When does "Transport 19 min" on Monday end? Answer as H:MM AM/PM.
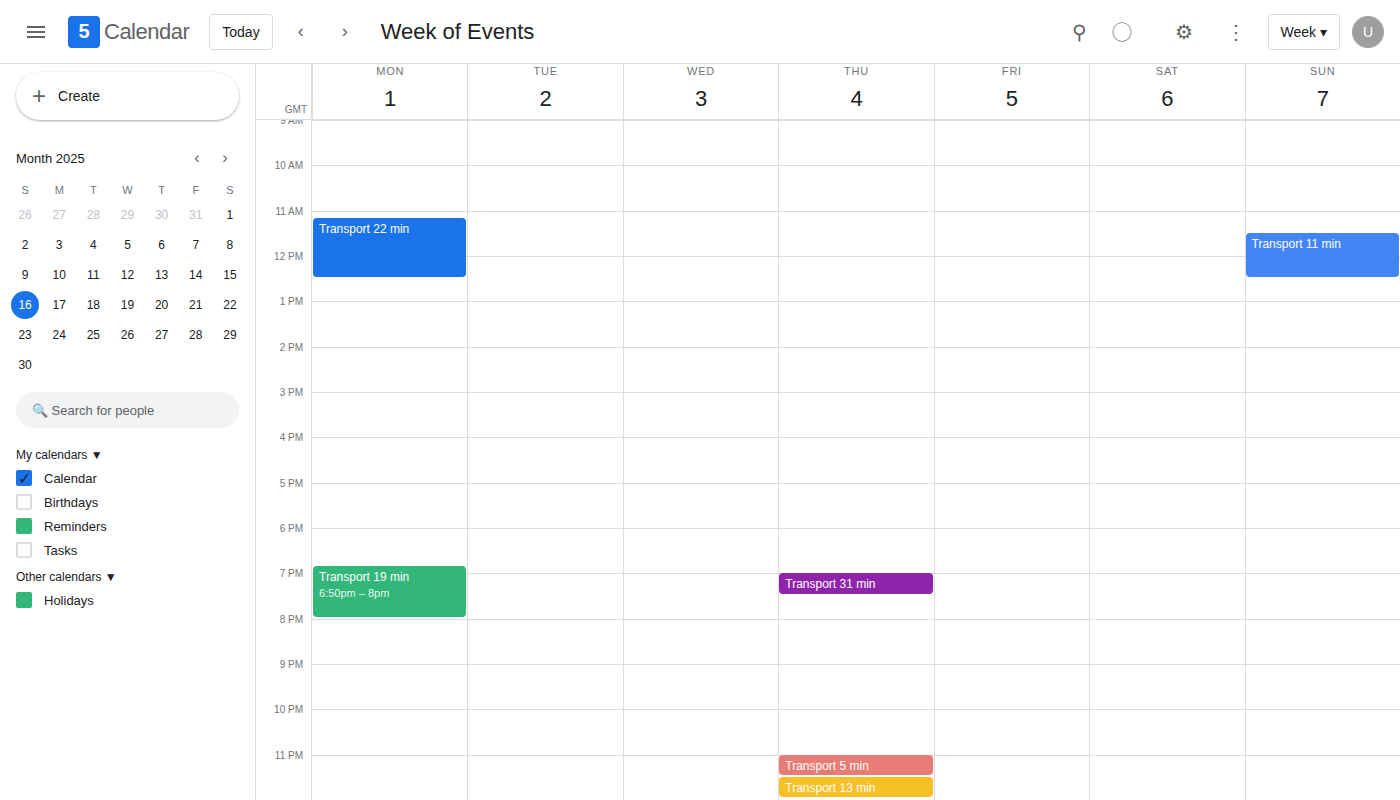
8:00 PM